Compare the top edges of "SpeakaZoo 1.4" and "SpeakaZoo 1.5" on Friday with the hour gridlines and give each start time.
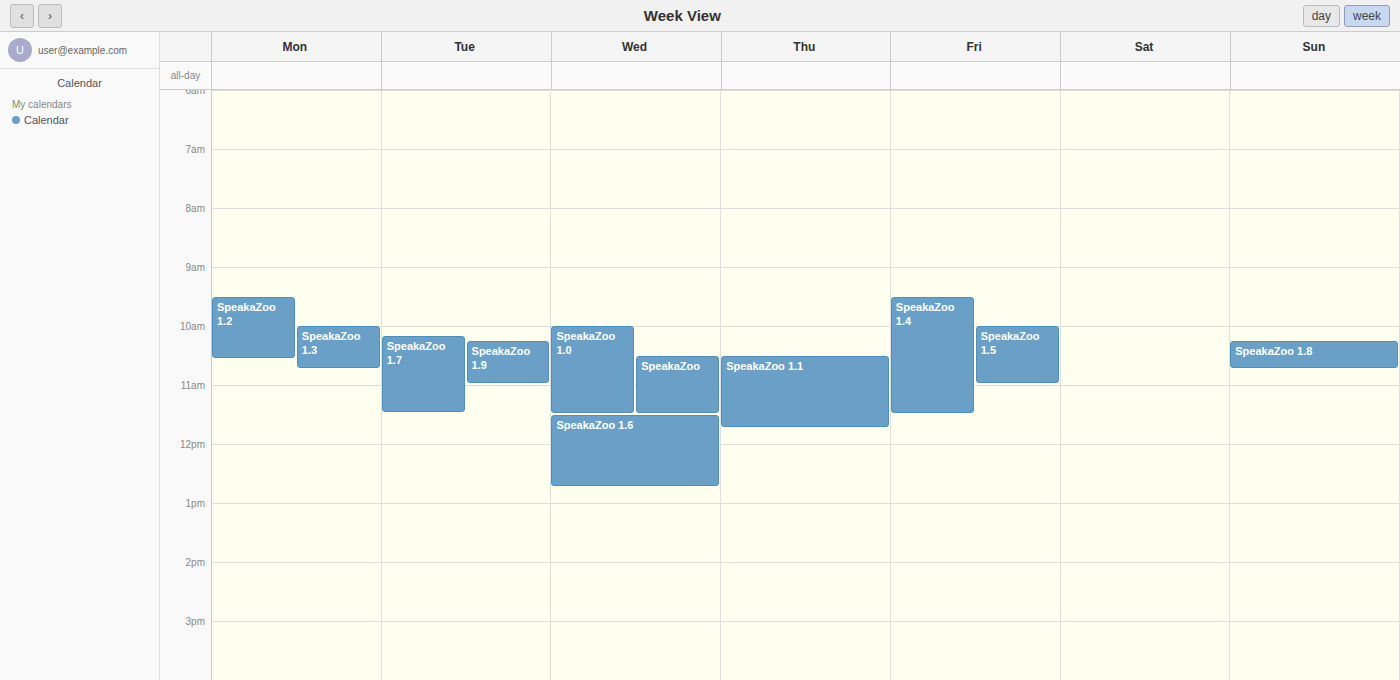
"SpeakaZoo 1.4": 9:30 AM, halfway between the 9 AM and 10 AM lines. "SpeakaZoo 1.5": 10:00 AM, exactly on the 10 AM line.